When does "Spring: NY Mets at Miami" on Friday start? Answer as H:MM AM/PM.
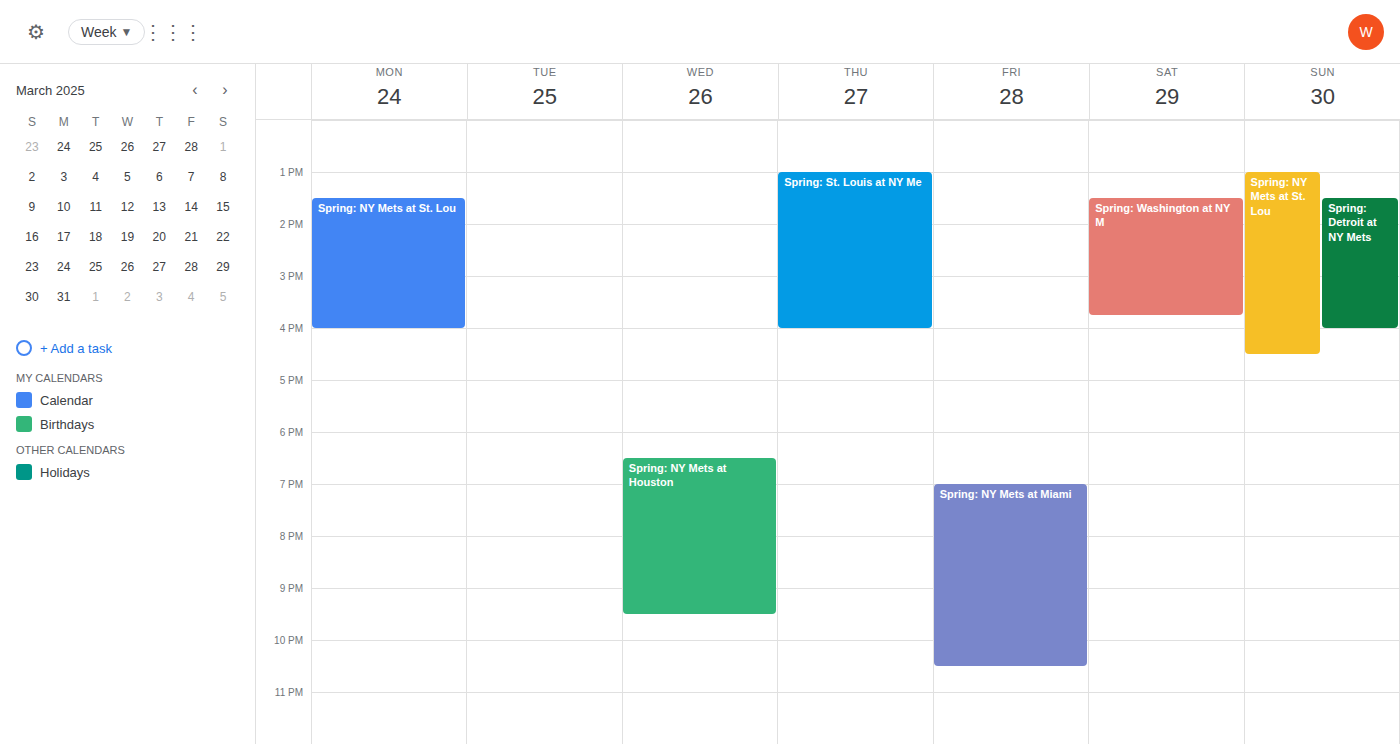
7:00 PM